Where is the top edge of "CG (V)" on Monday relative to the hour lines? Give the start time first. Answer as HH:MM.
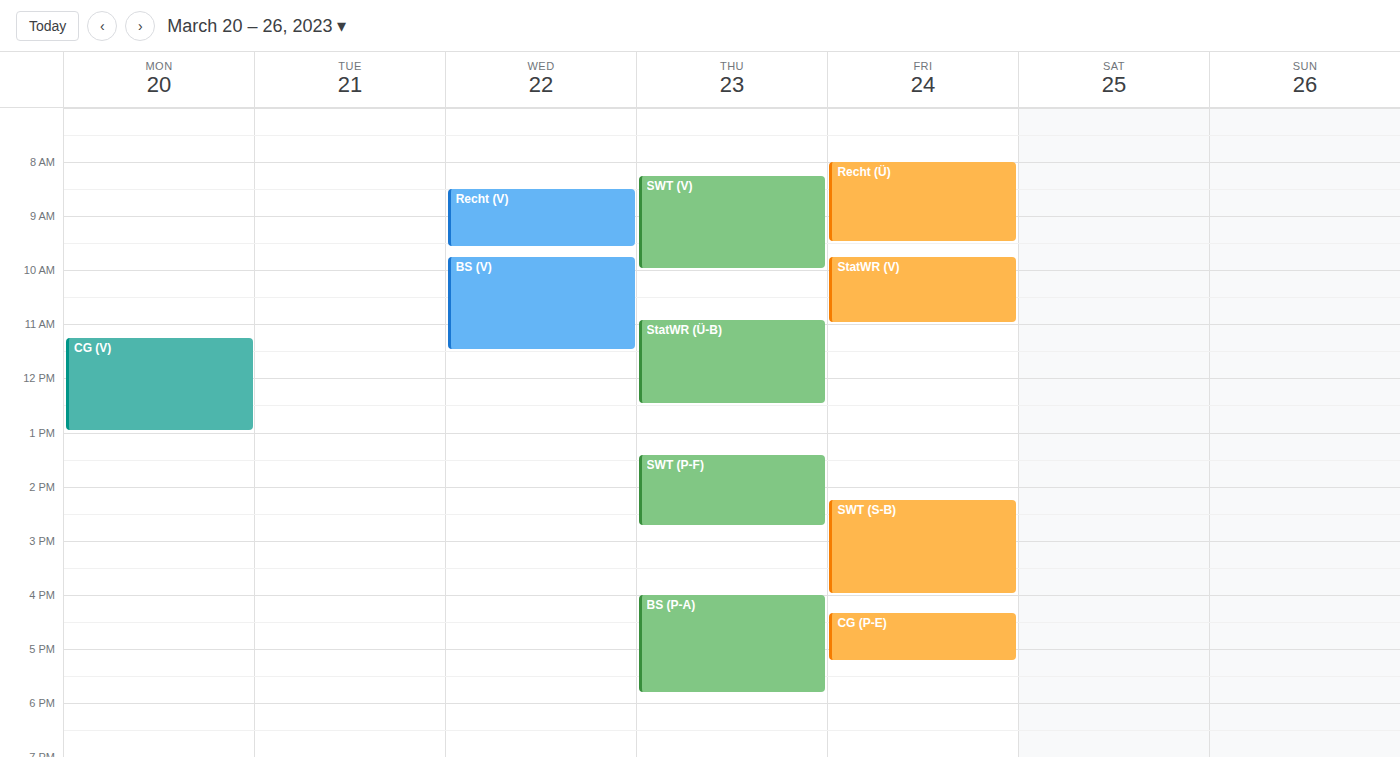
11:15 -- neither: a quarter of the way from the 11:00 line to the 12:00 line.